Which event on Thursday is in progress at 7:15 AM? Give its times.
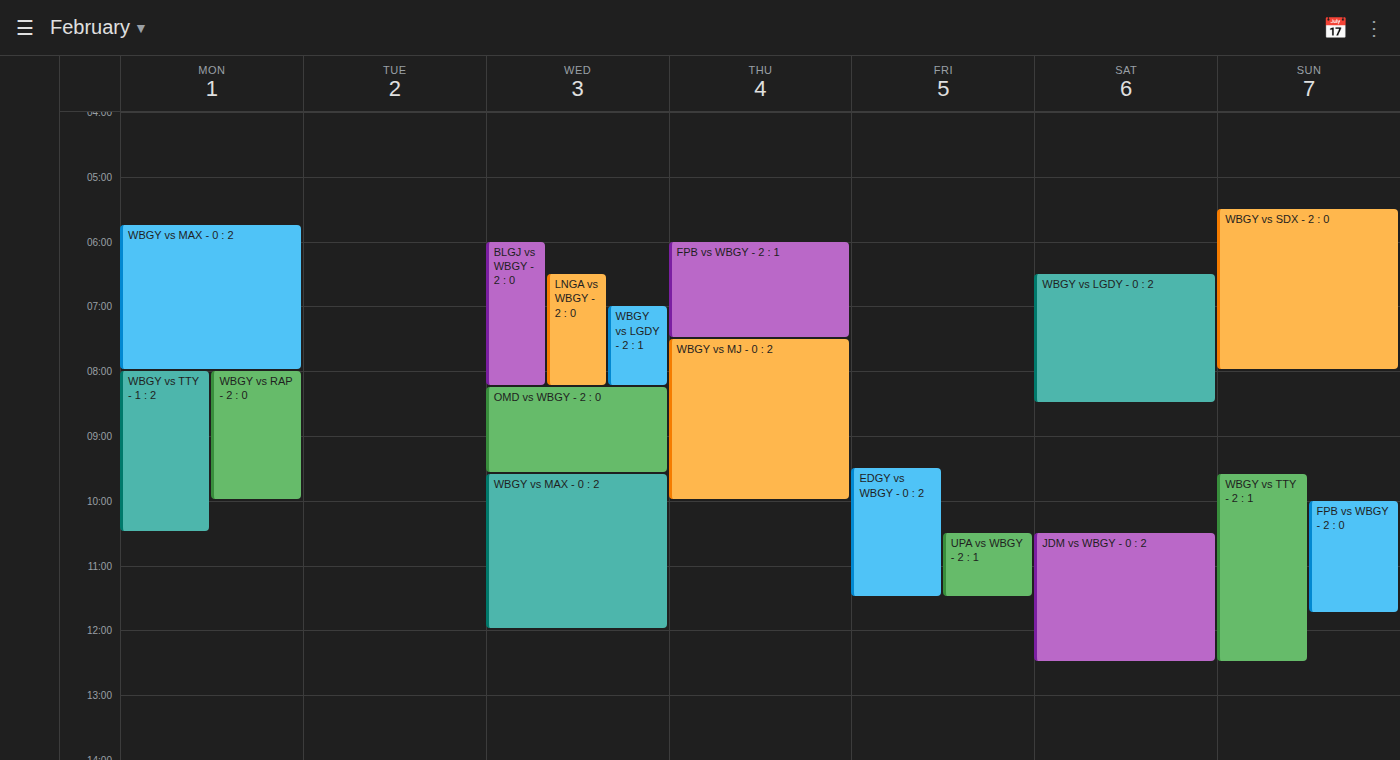
"FPB vs WBGY - 2 : 1", 6:00 AM to 7:30 AM